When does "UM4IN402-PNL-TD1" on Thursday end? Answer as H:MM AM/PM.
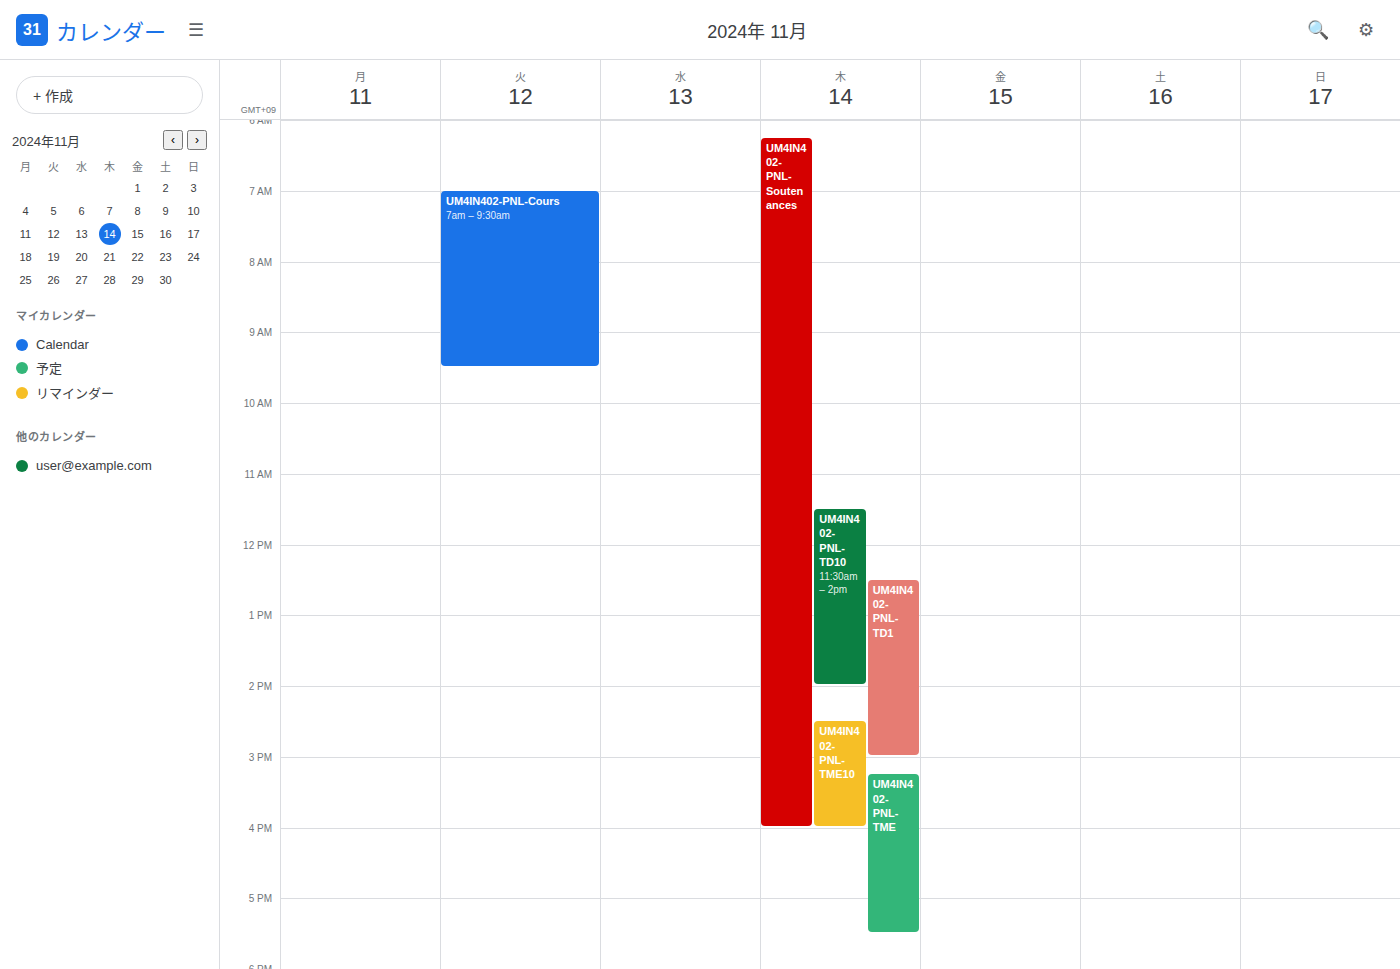
3:00 PM